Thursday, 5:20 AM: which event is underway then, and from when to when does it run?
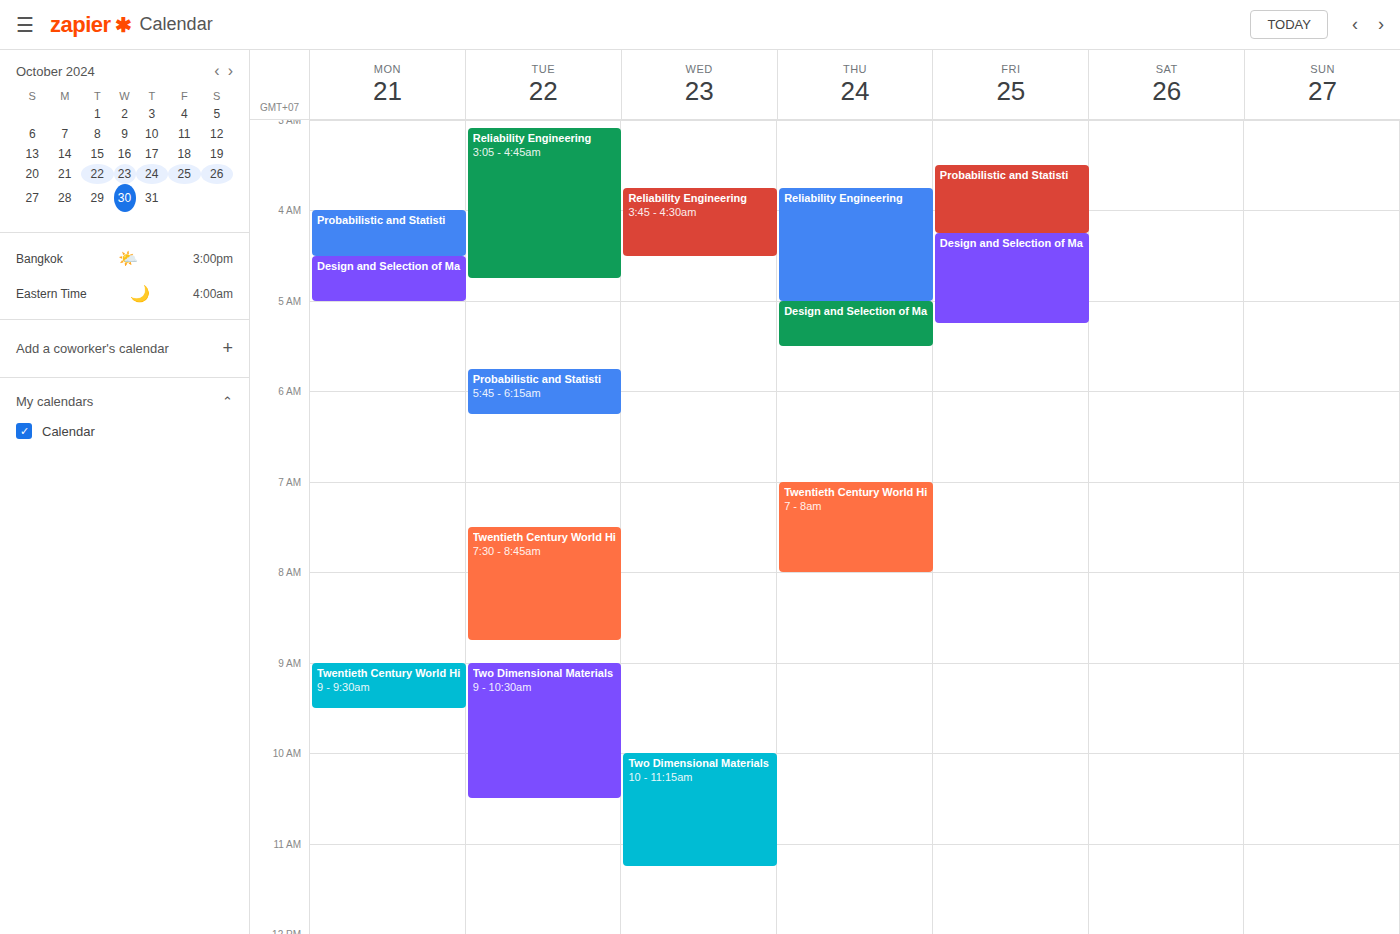
"Design and Selection of Ma", 5:00 AM to 5:30 AM